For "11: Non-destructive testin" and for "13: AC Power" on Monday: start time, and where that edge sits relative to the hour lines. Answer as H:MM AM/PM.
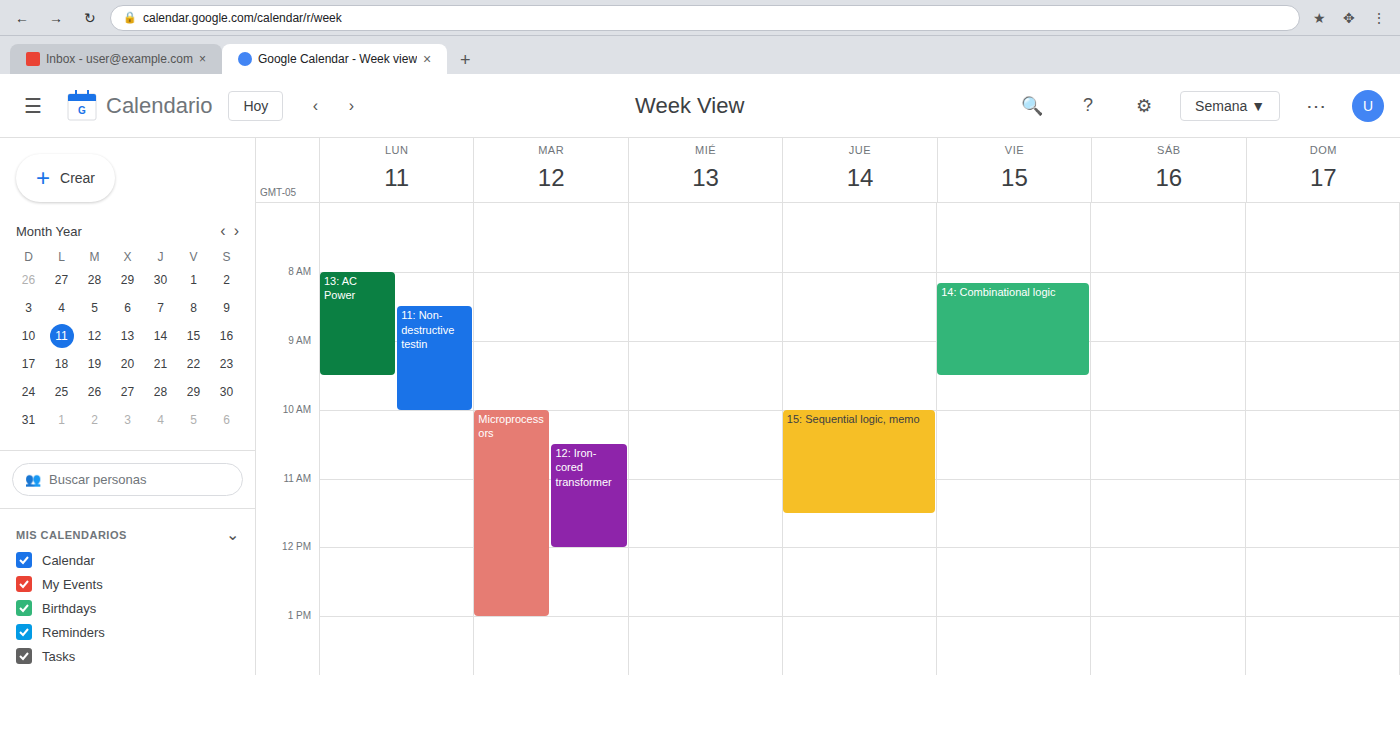
"11: Non-destructive testin": 8:30 AM, halfway between the 8 AM and 9 AM lines. "13: AC Power": 8:00 AM, exactly on the 8 AM line.